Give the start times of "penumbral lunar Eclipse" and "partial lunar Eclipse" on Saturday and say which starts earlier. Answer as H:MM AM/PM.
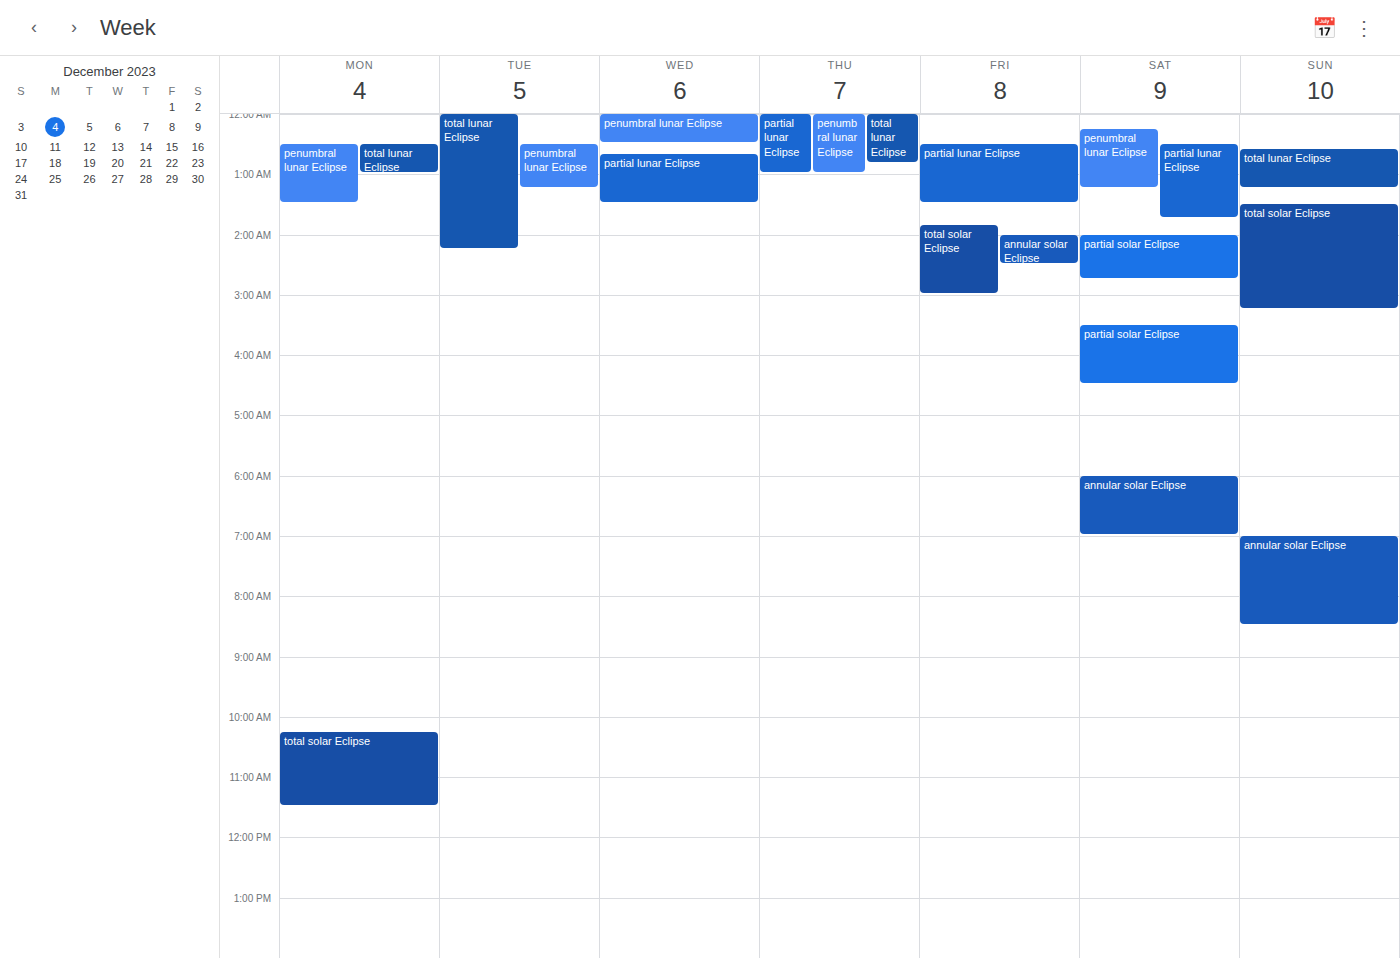
"penumbral lunar Eclipse" 12:15 AM; "partial lunar Eclipse" 12:30 AM.